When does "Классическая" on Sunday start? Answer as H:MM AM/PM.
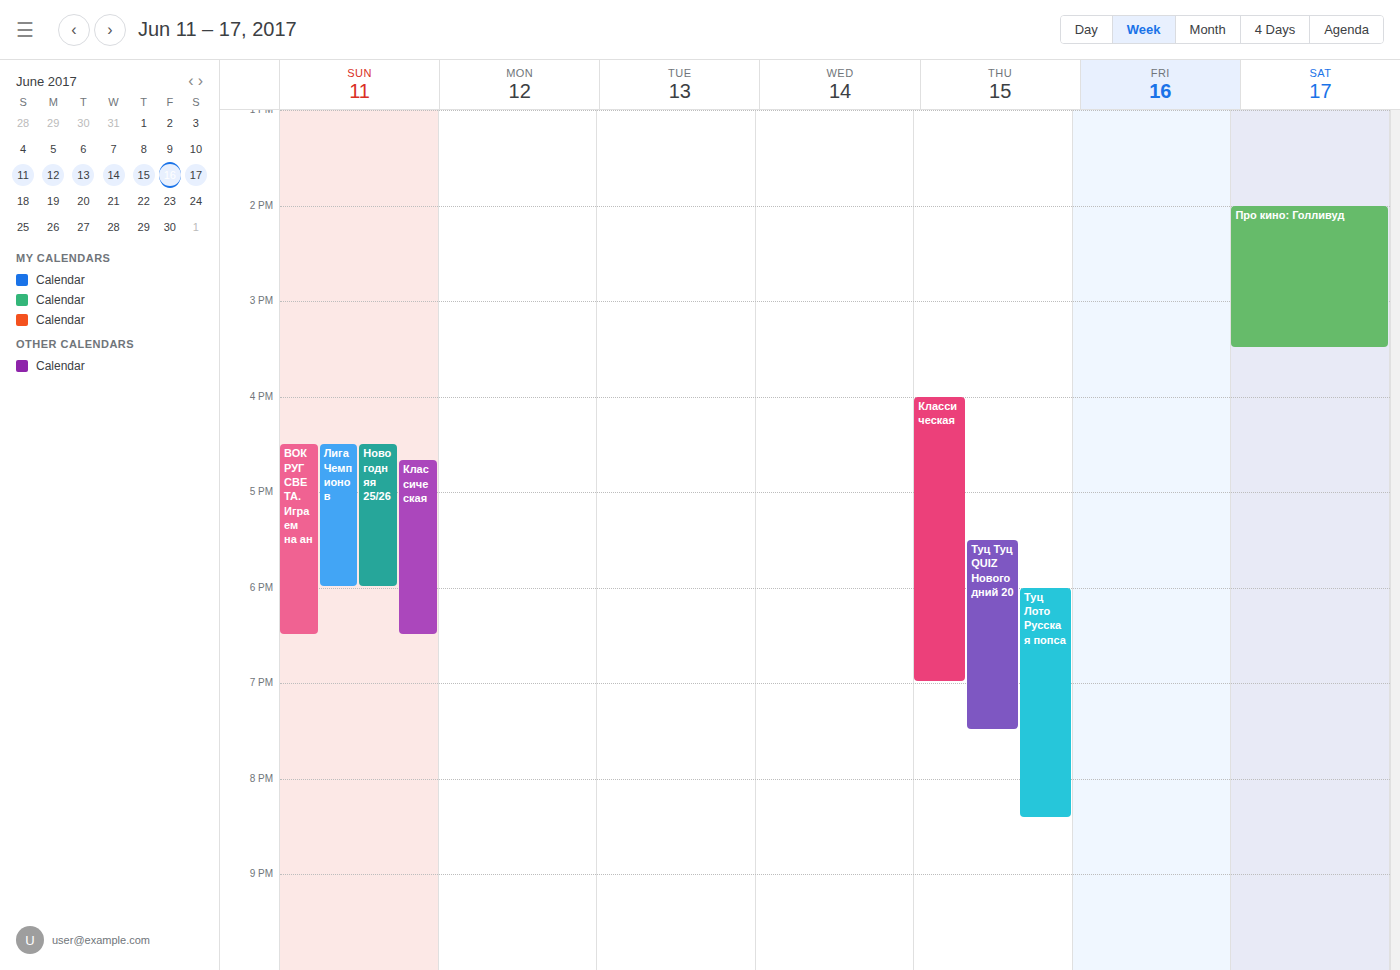
4:40 PM